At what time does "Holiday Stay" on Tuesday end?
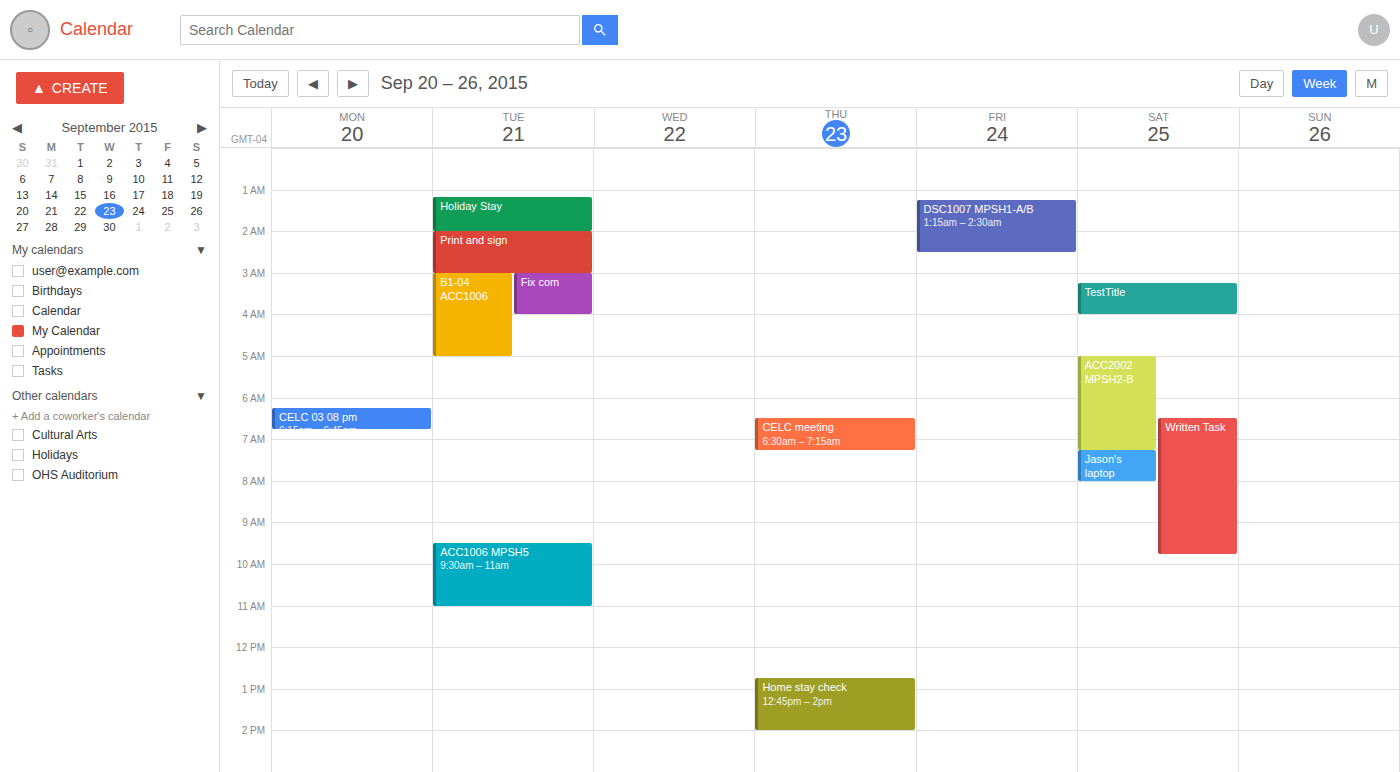
2:00 AM